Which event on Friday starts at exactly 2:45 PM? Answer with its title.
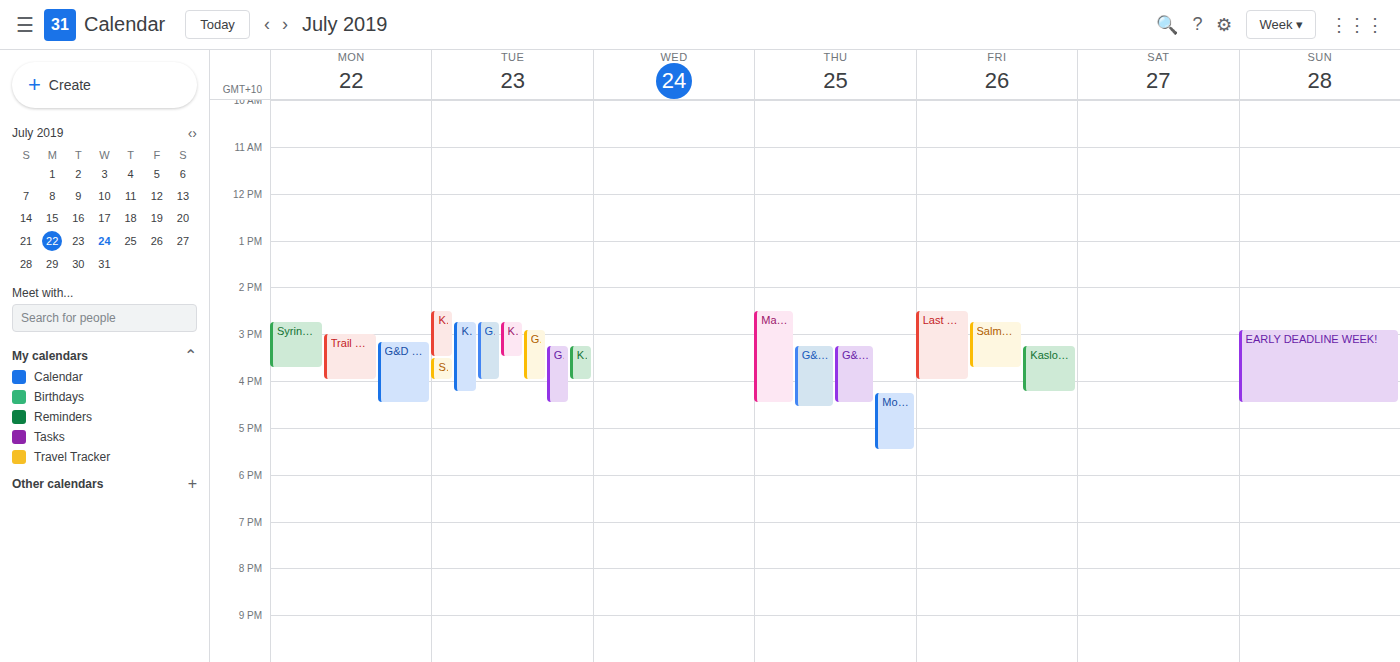
"Salmo Days Deadline"